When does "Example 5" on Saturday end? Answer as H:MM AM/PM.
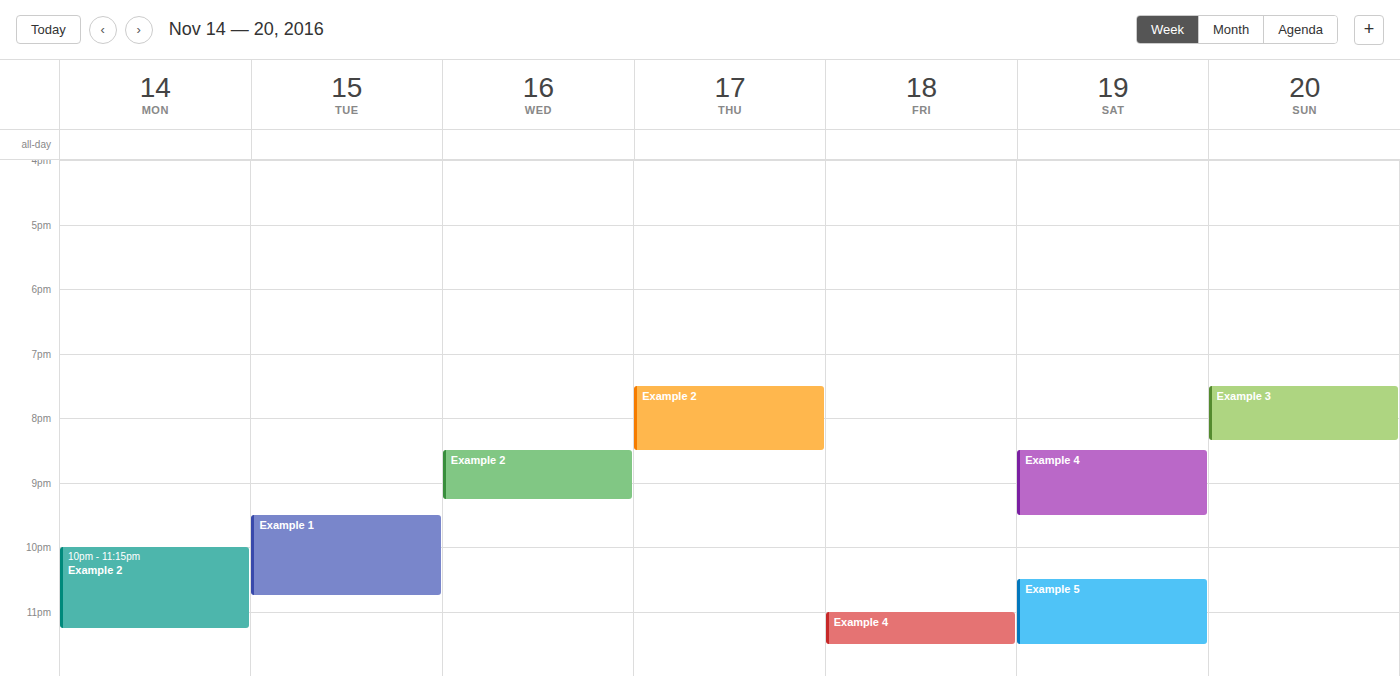
11:30 PM